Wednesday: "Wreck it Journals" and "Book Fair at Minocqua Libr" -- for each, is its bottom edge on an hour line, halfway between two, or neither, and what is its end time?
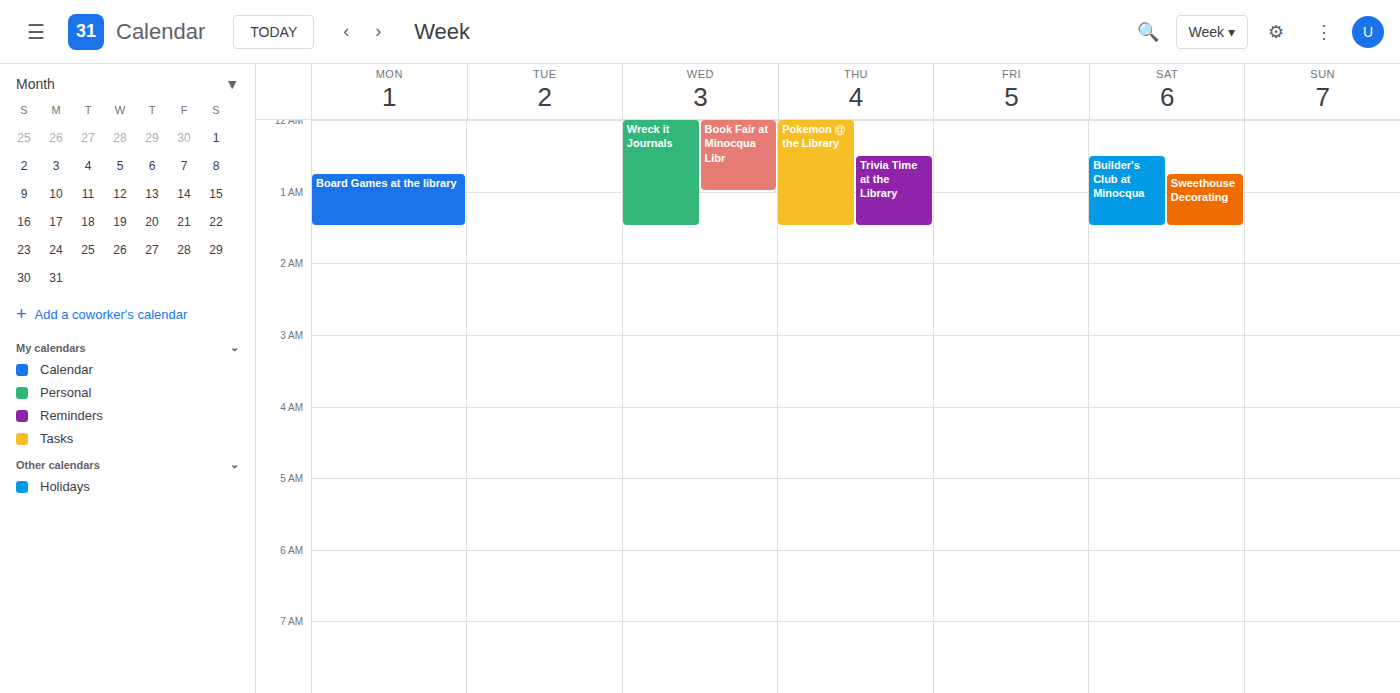
"Wreck it Journals": 1:30 AM, halfway between the 1 AM and 2 AM lines. "Book Fair at Minocqua Libr": 1:00 AM, exactly on the 1 AM line.